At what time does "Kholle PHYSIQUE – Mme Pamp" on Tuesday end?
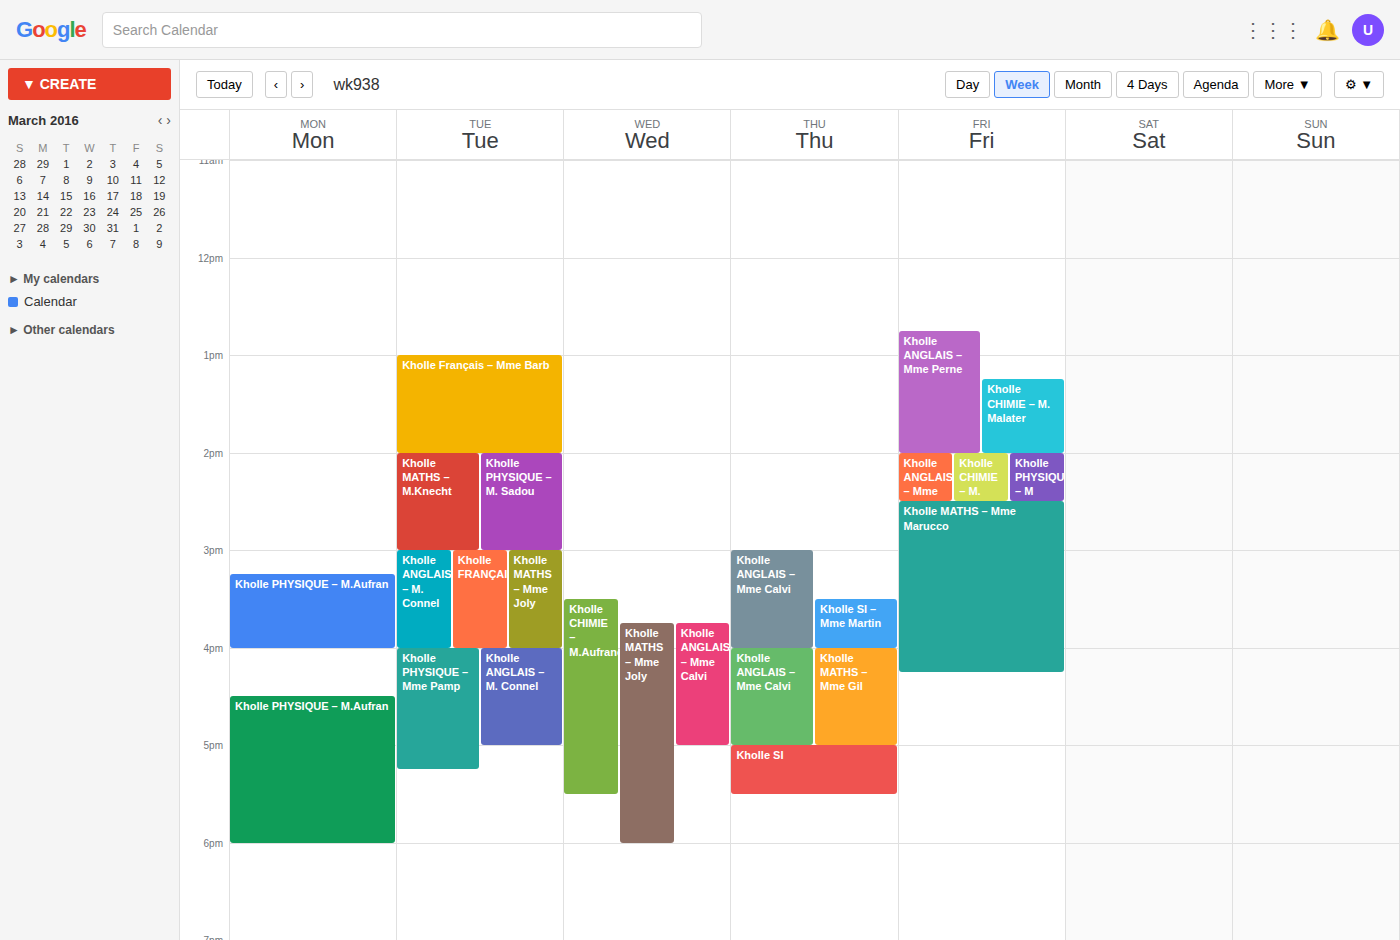
5:15 PM